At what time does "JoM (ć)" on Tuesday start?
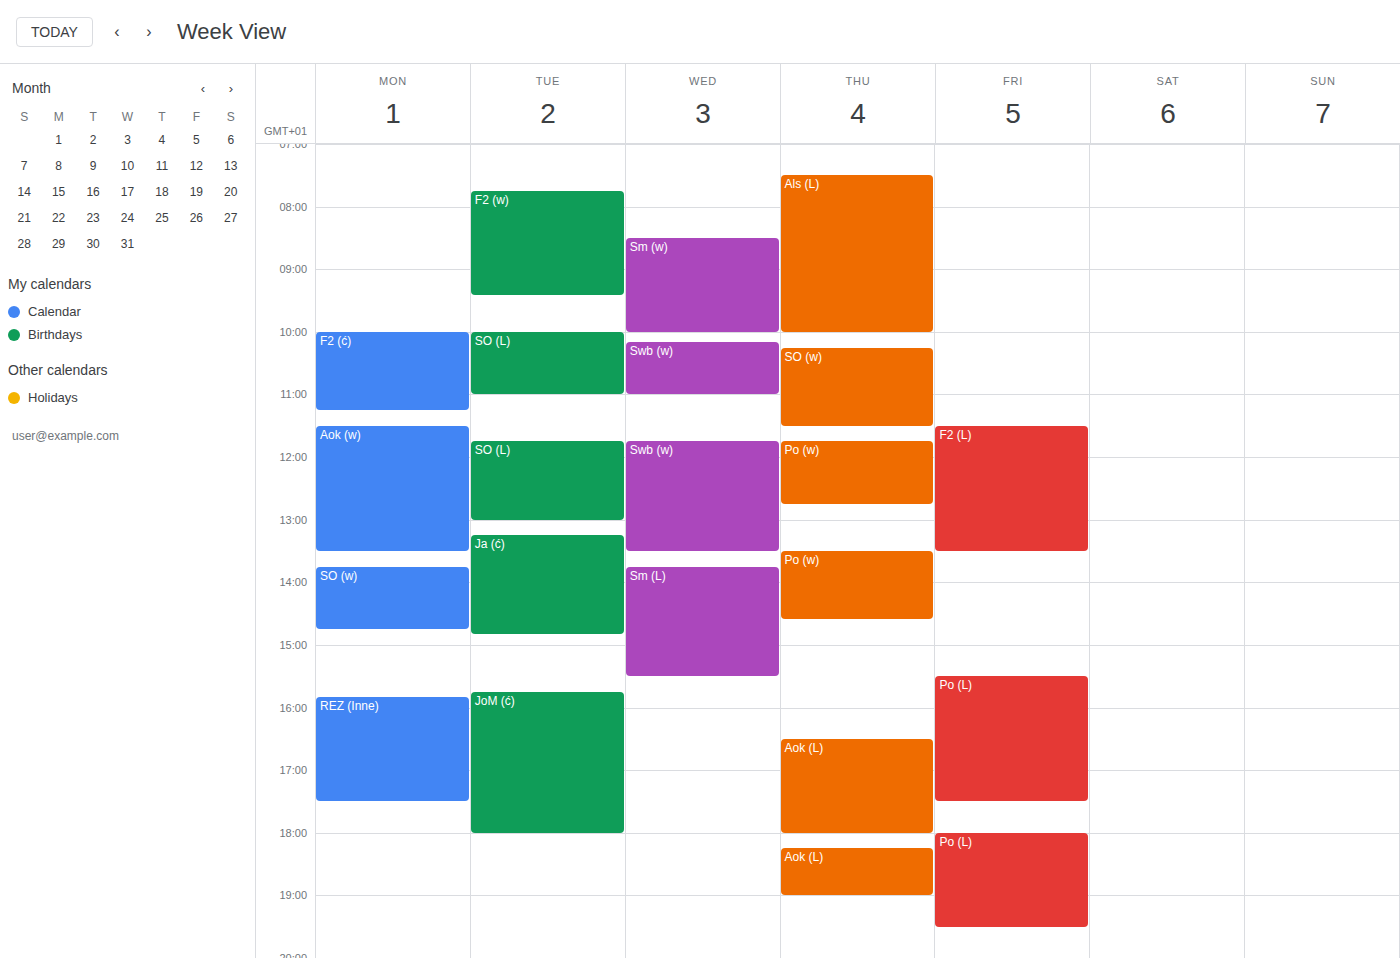
3:45 PM